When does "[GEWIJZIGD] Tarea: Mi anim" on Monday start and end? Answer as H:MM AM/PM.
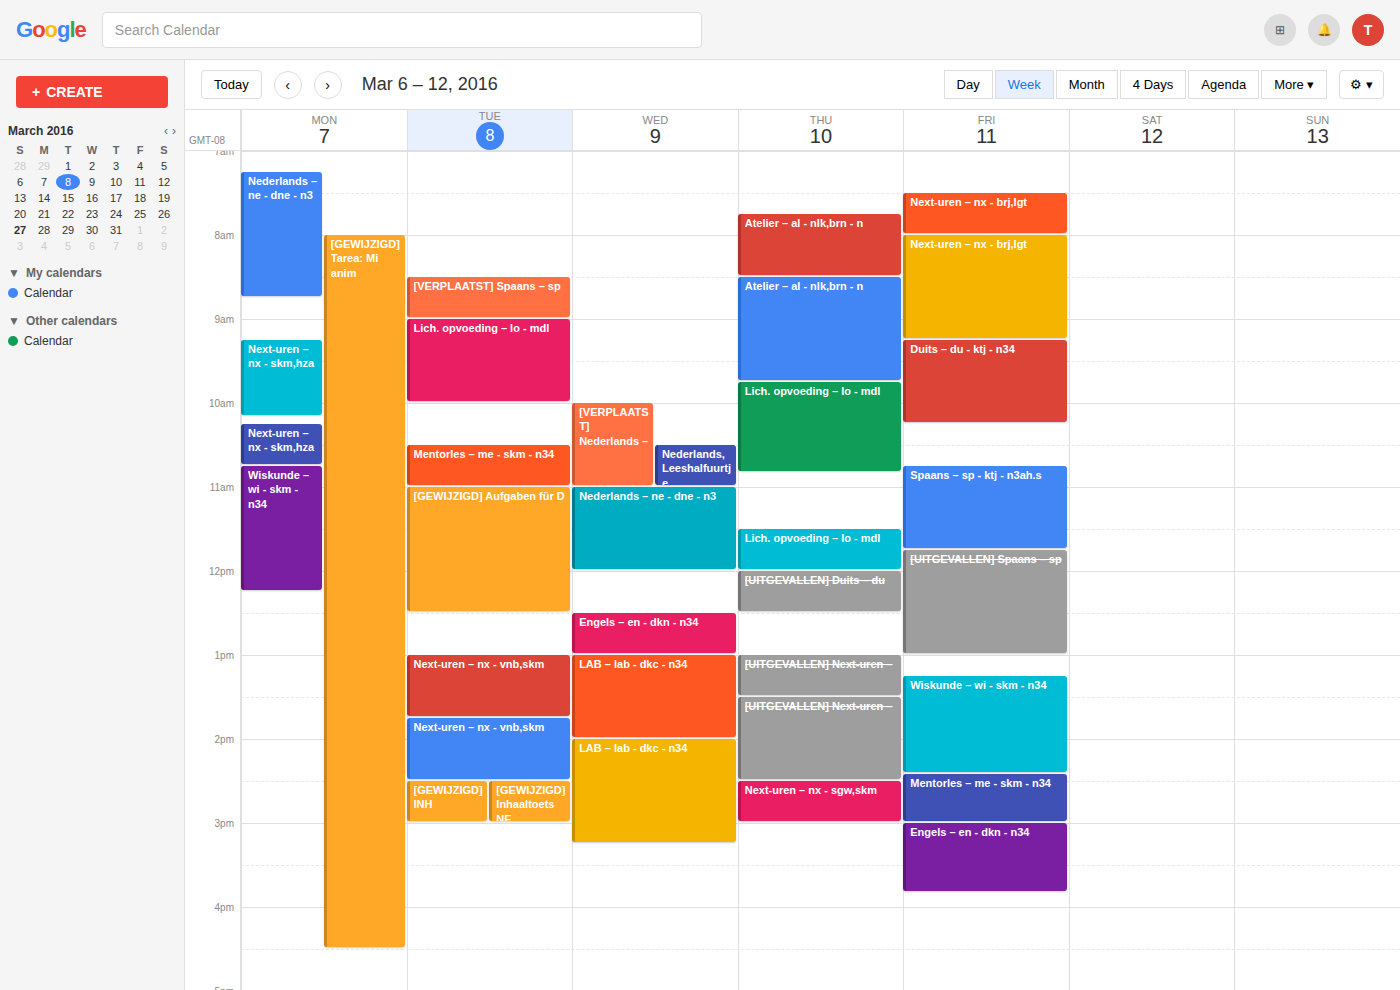
8:00 AM to 4:30 PM